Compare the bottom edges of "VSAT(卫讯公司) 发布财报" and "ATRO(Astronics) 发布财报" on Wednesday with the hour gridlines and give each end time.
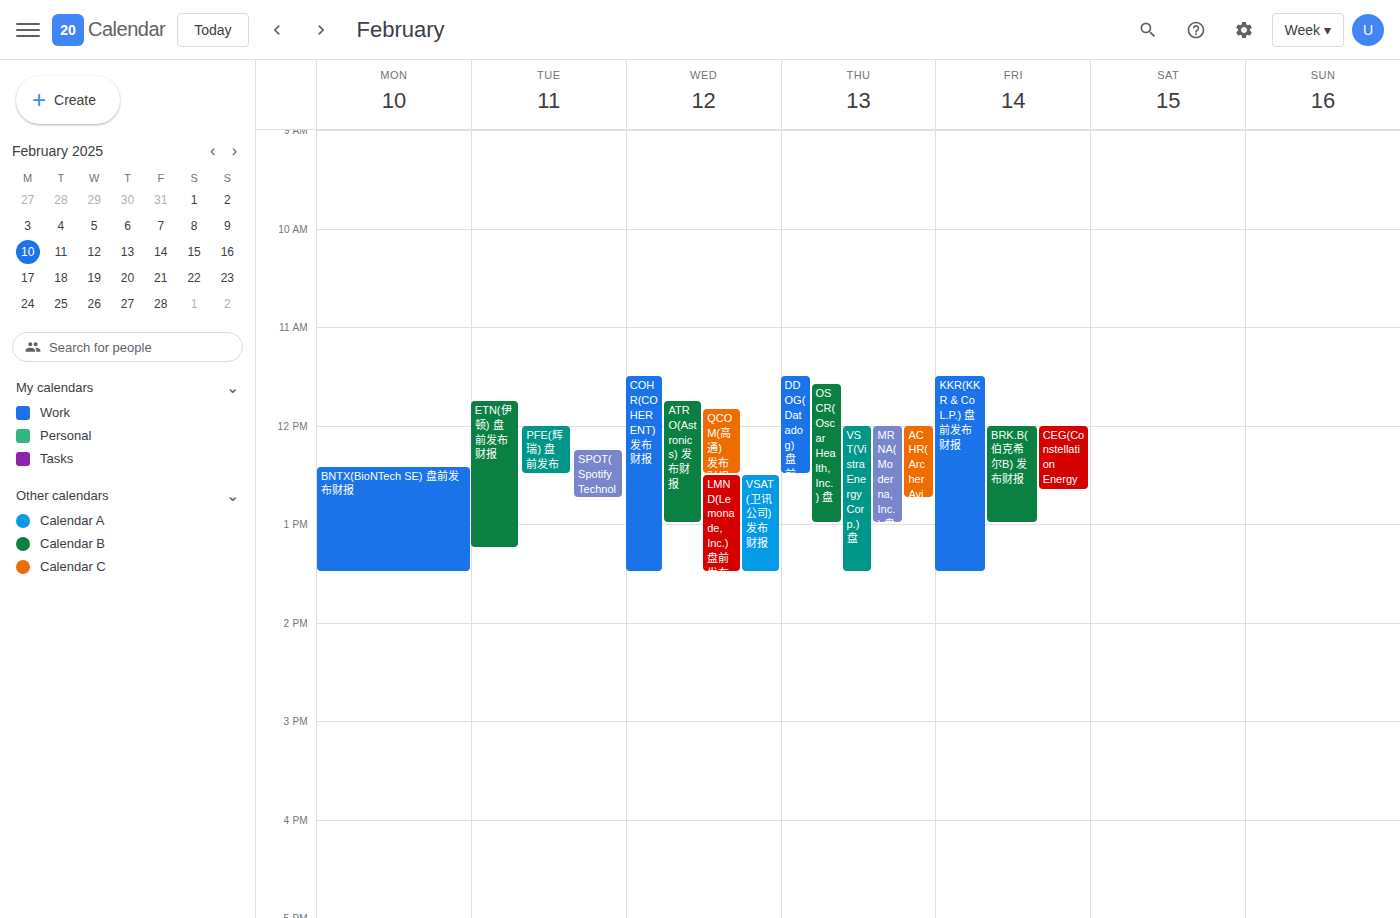
"VSAT(卫讯公司) 发布财报": 1:30 PM, halfway between the 1 PM and 2 PM lines. "ATRO(Astronics) 发布财报": 1:00 PM, exactly on the 1 PM line.